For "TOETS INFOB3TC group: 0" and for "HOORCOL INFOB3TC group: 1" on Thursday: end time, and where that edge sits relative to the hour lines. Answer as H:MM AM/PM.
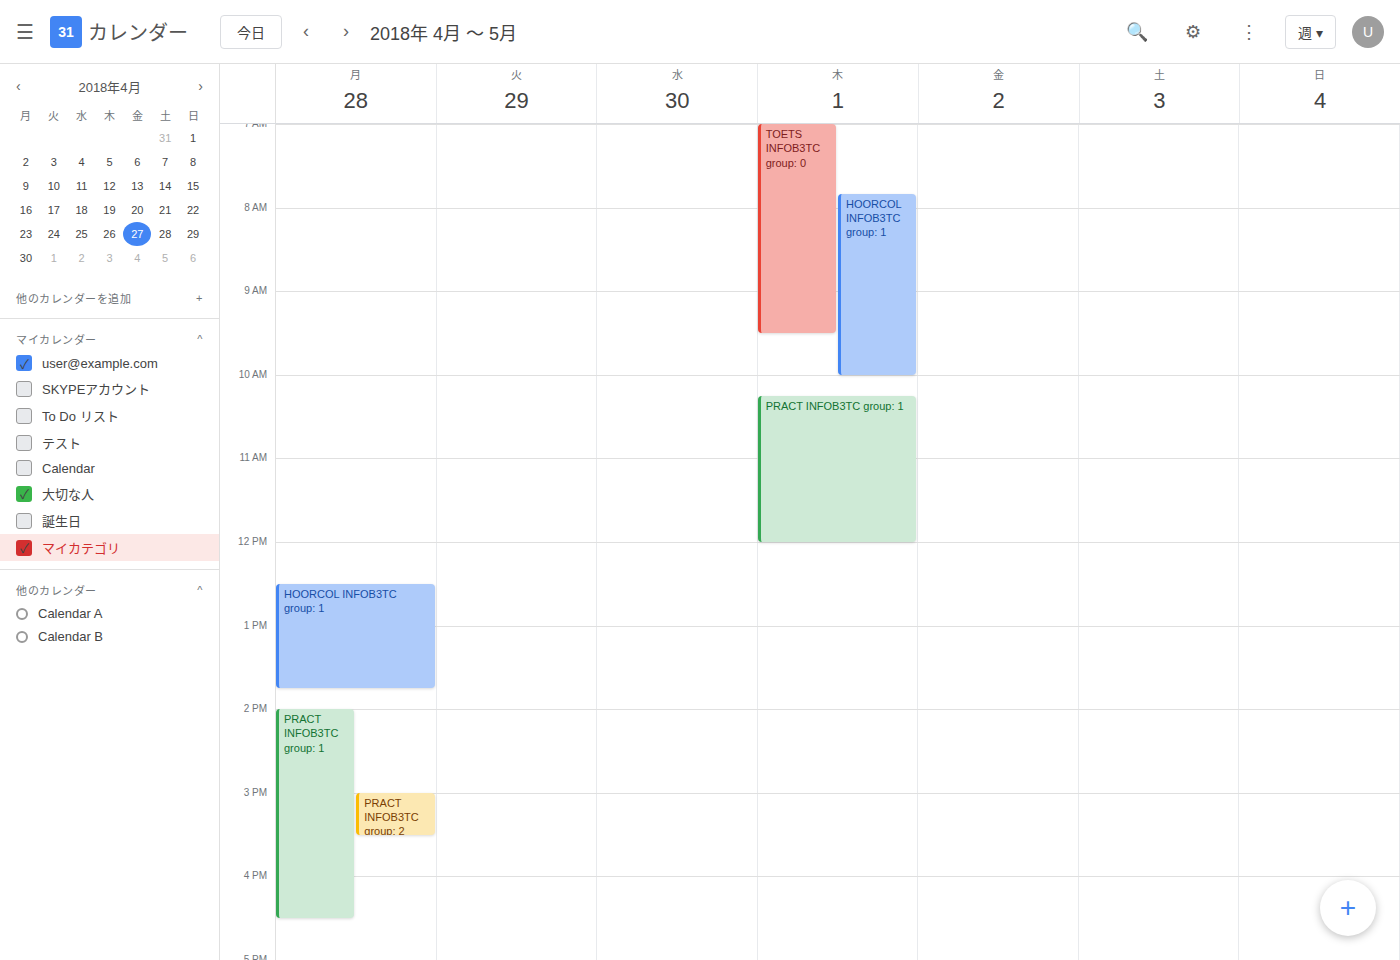
"TOETS INFOB3TC group: 0": 9:30 AM, halfway between the 9 AM and 10 AM lines. "HOORCOL INFOB3TC group: 1": 10:00 AM, exactly on the 10 AM line.